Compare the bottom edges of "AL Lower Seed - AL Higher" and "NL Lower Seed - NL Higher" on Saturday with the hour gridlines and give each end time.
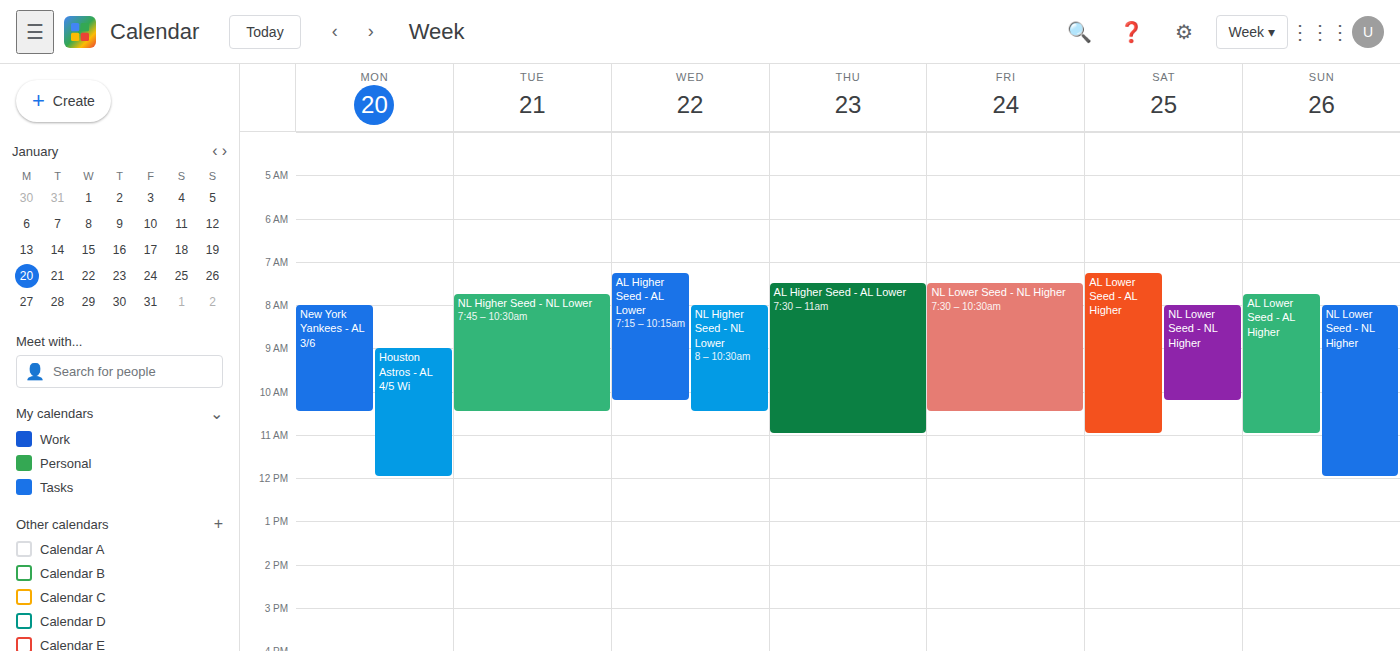
"AL Lower Seed - AL Higher": 11:00 AM, exactly on the 11 AM line. "NL Lower Seed - NL Higher": 10:15 AM, neither: a quarter of the way from the 10 AM line to the 11 AM line.